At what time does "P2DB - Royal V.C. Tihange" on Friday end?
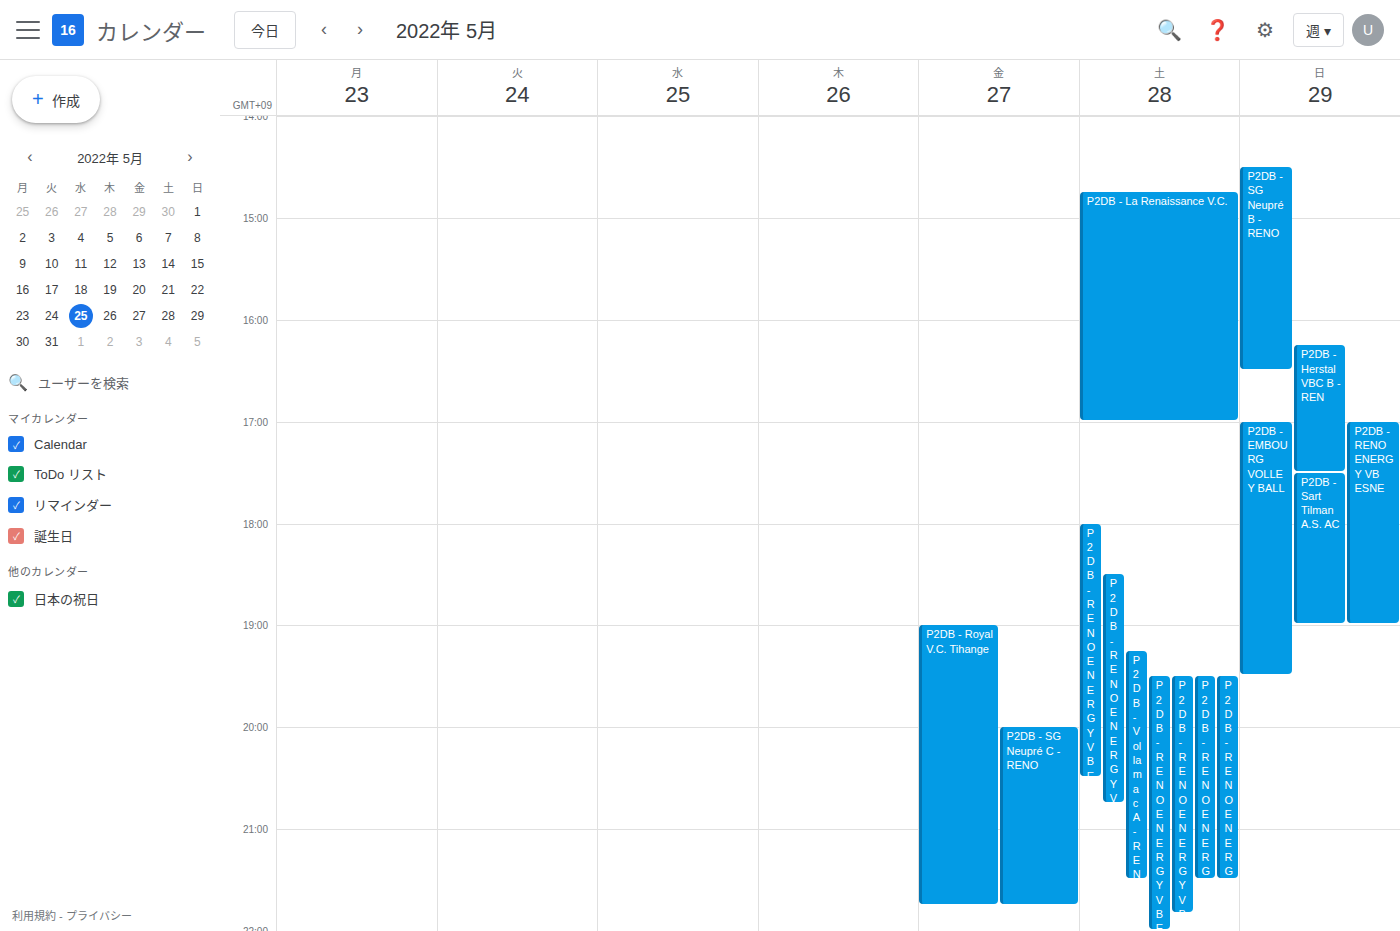
21:45